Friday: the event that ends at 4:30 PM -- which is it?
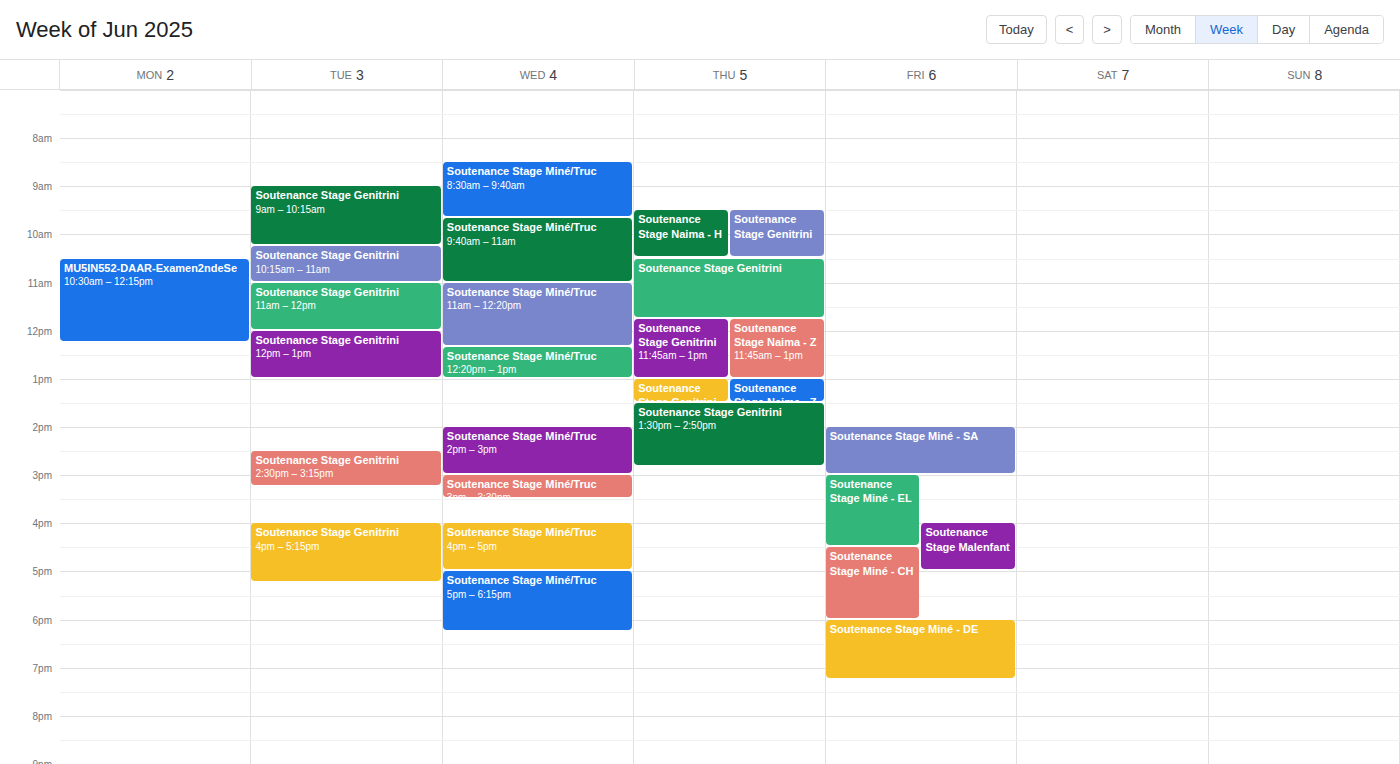
"Soutenance Stage Miné - EL"